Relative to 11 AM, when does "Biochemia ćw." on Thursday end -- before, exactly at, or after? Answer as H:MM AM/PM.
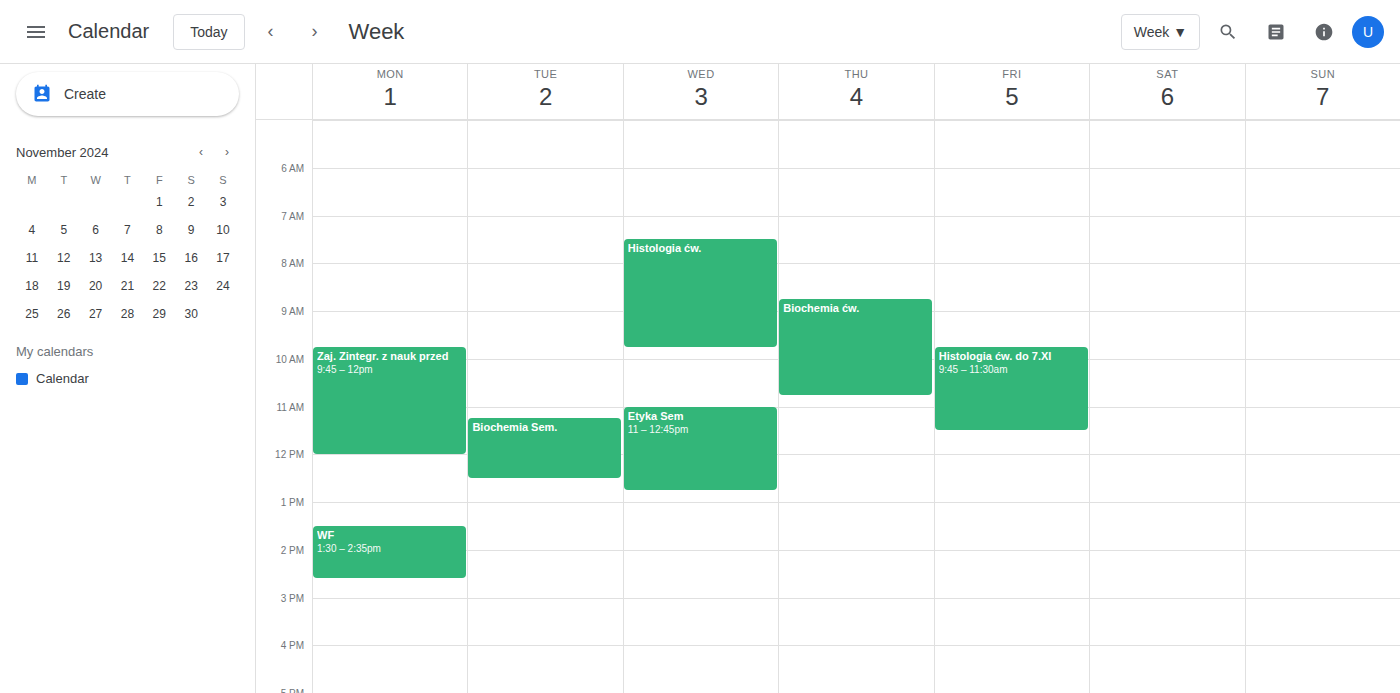
10:45 AM -- before 11 AM, 15 minutes above the 11 AM line.